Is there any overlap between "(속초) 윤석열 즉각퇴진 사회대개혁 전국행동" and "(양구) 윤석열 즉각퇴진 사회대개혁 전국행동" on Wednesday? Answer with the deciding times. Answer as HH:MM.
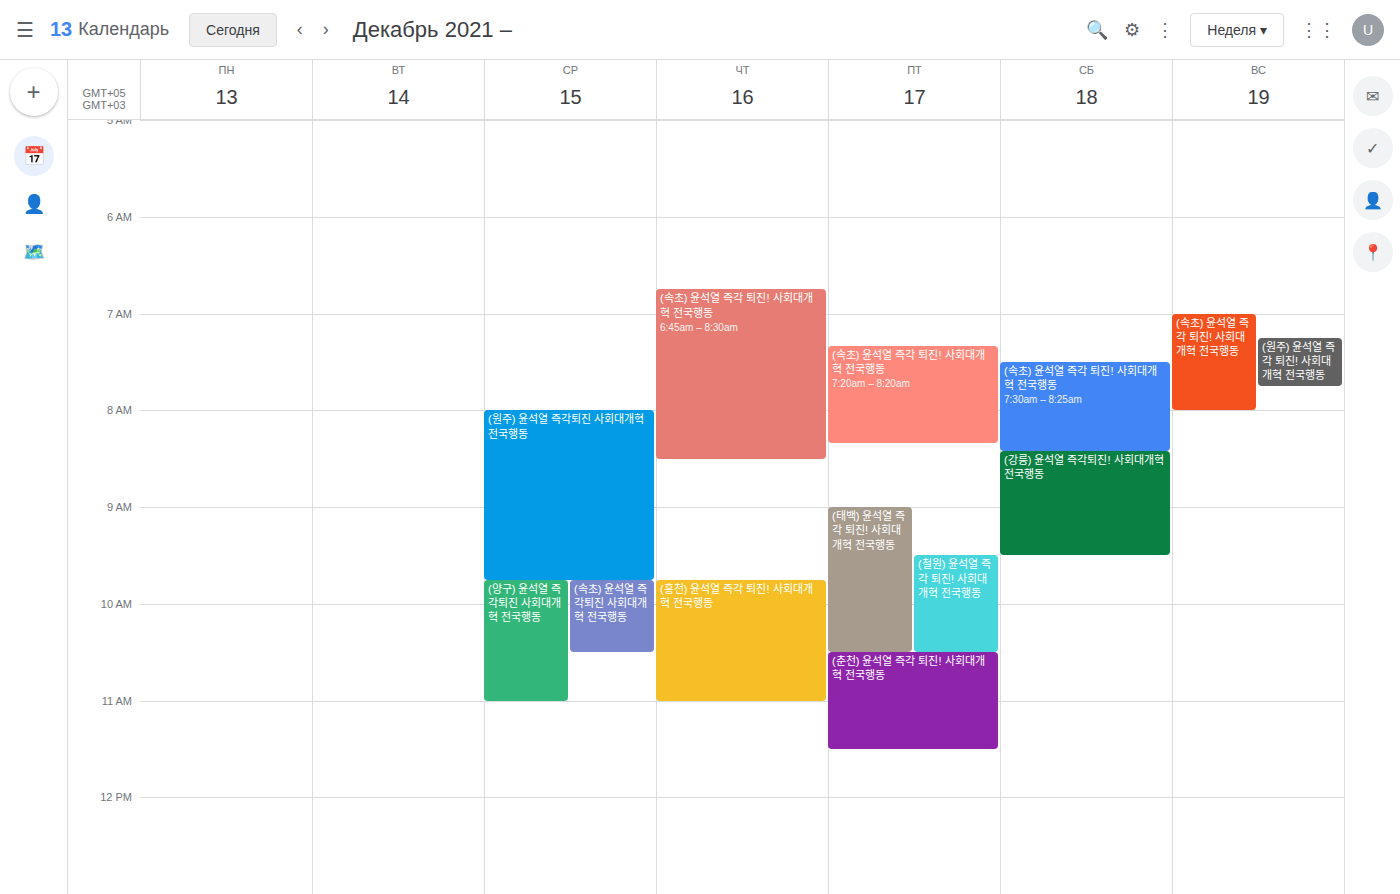
"(속초) 윤석열 즉각퇴진 사회대개혁 전국행동" runs 09:45 to 10:30, inside "(양구) 윤석열 즉각퇴진 사회대개혁 전국행동" -- they overlap.